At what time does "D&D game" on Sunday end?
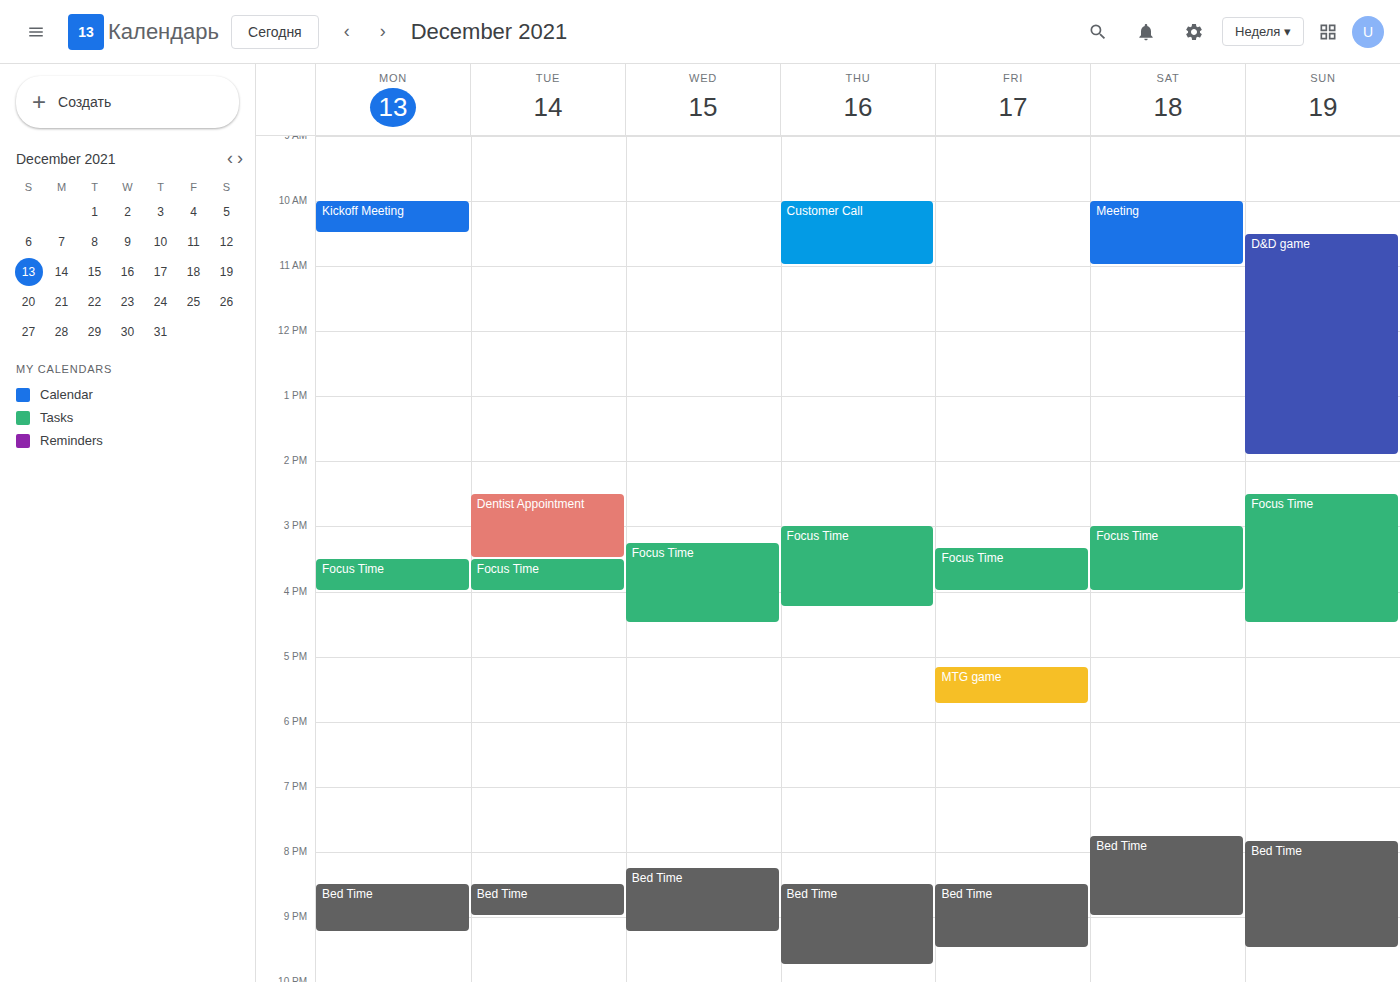
1:55 PM